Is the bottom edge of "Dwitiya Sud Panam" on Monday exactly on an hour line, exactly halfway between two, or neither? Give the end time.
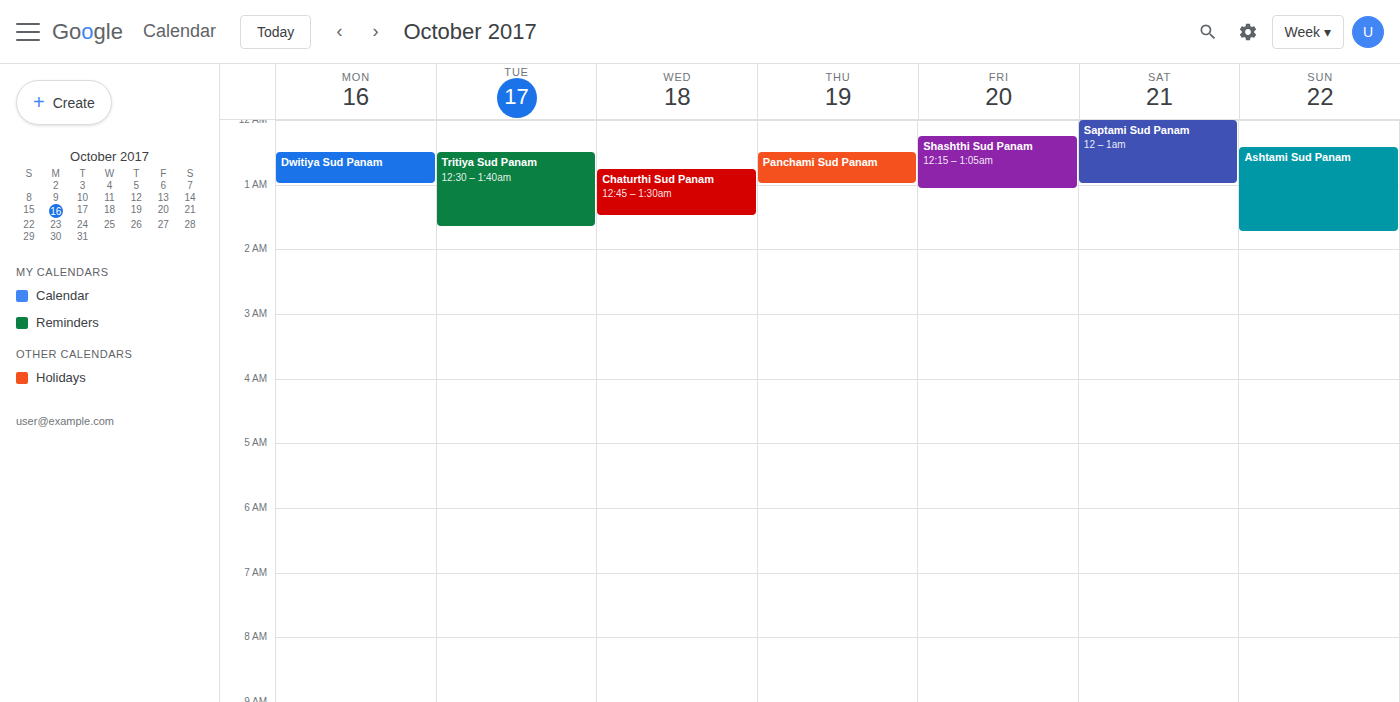
1:00 AM -- exactly on the 1 AM line.